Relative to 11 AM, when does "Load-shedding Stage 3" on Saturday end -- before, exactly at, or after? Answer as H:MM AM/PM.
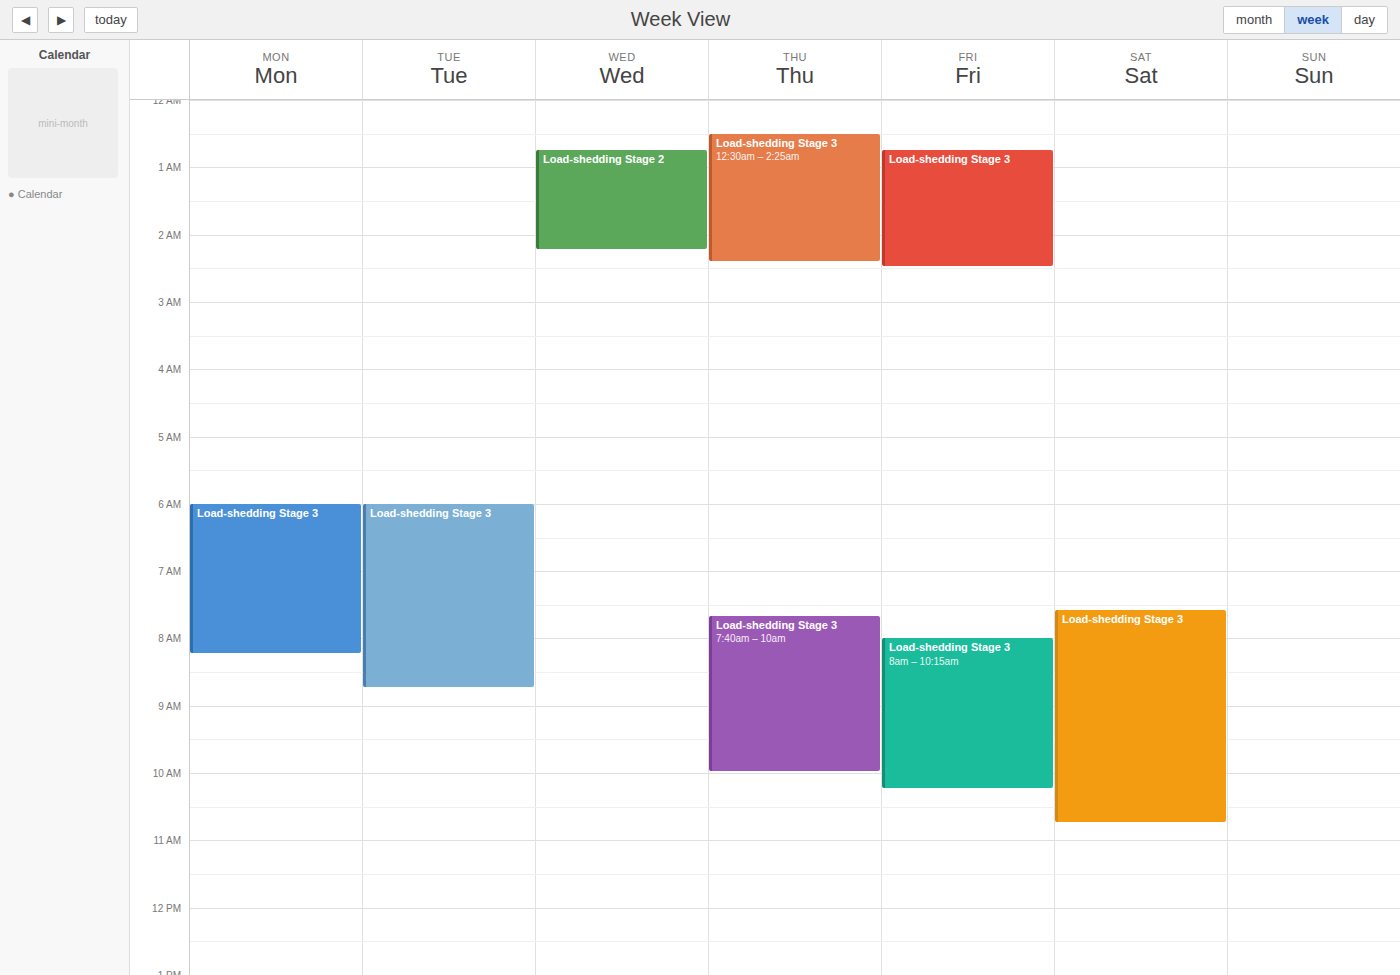
10:45 AM -- before 11 AM, 15 minutes above the 11 AM line.